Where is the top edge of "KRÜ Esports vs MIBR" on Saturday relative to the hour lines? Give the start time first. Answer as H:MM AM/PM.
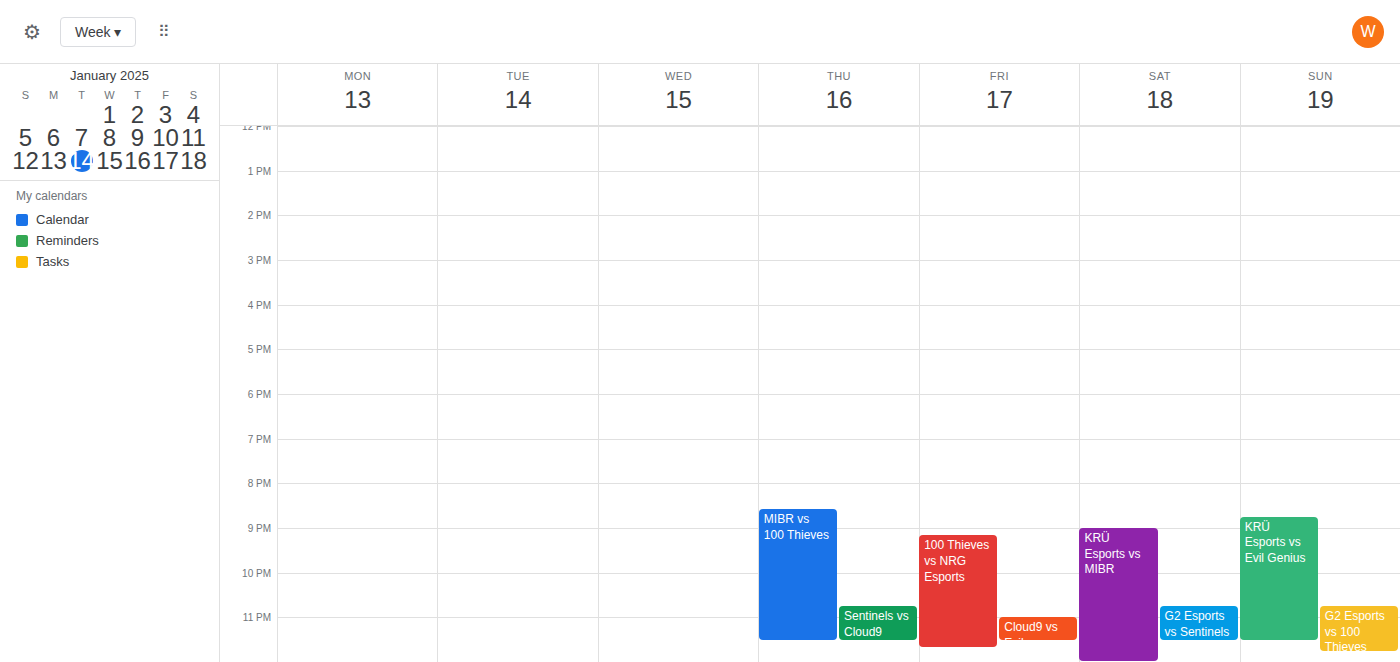
9:00 PM -- exactly on the 9 PM line.